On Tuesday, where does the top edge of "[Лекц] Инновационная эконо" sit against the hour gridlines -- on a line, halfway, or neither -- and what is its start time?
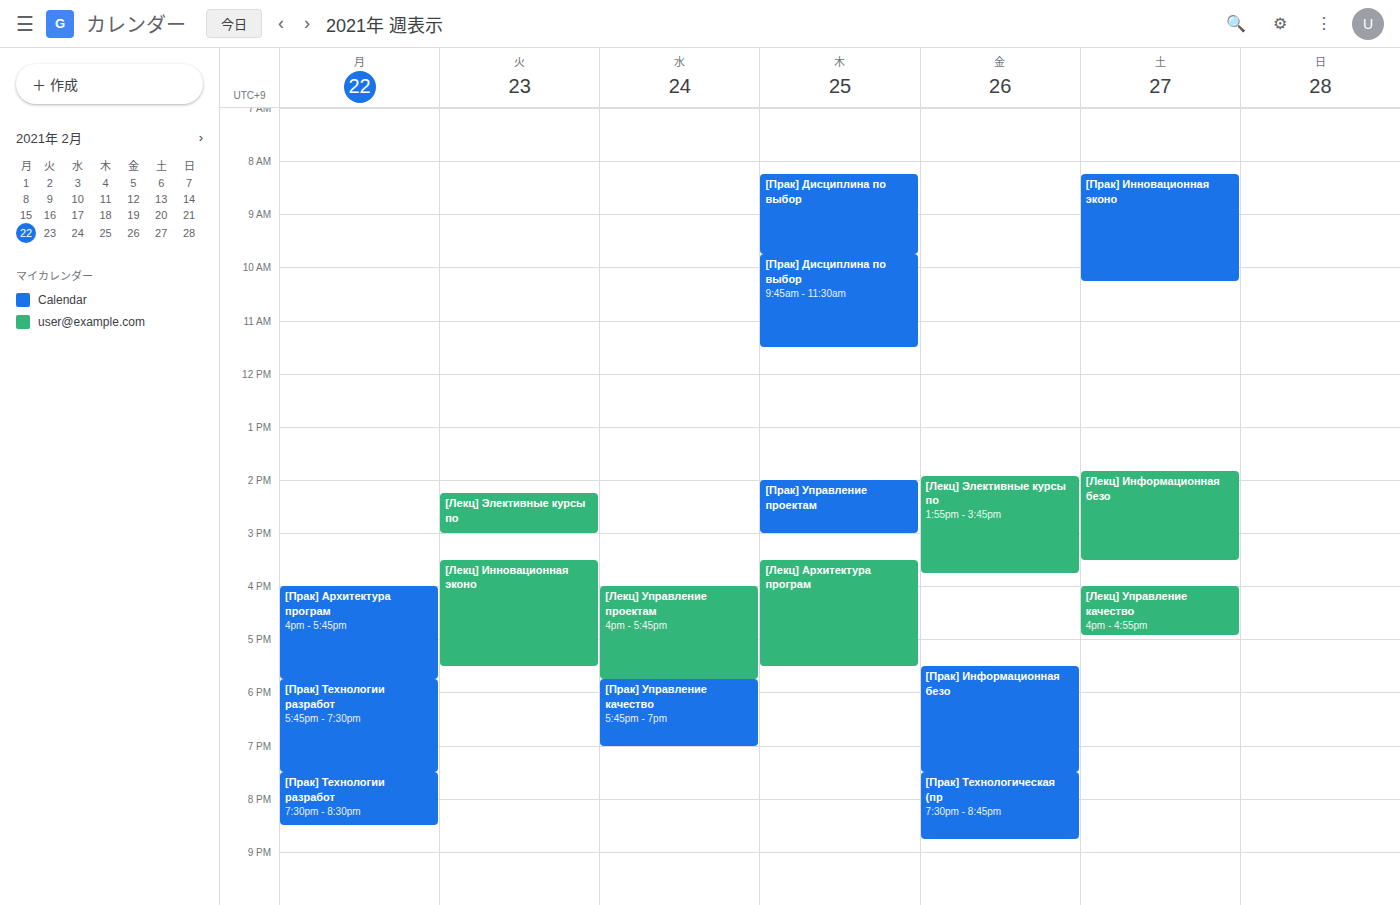
15:30 -- halfway between the 15:00 and 16:00 lines.